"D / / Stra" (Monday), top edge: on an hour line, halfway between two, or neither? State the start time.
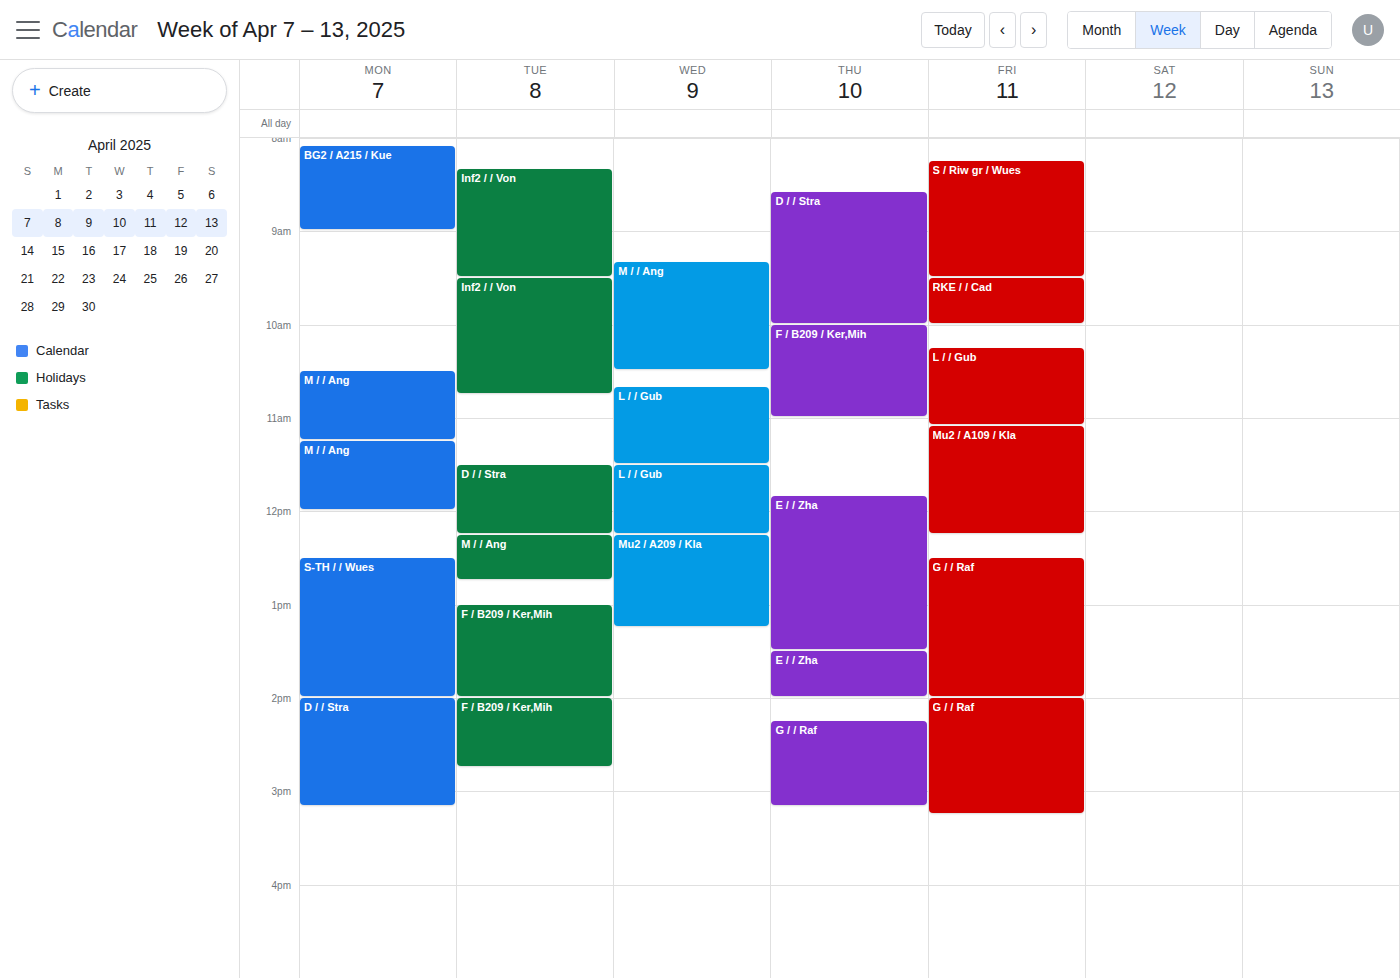
2:00 PM -- exactly on the 2 PM line.